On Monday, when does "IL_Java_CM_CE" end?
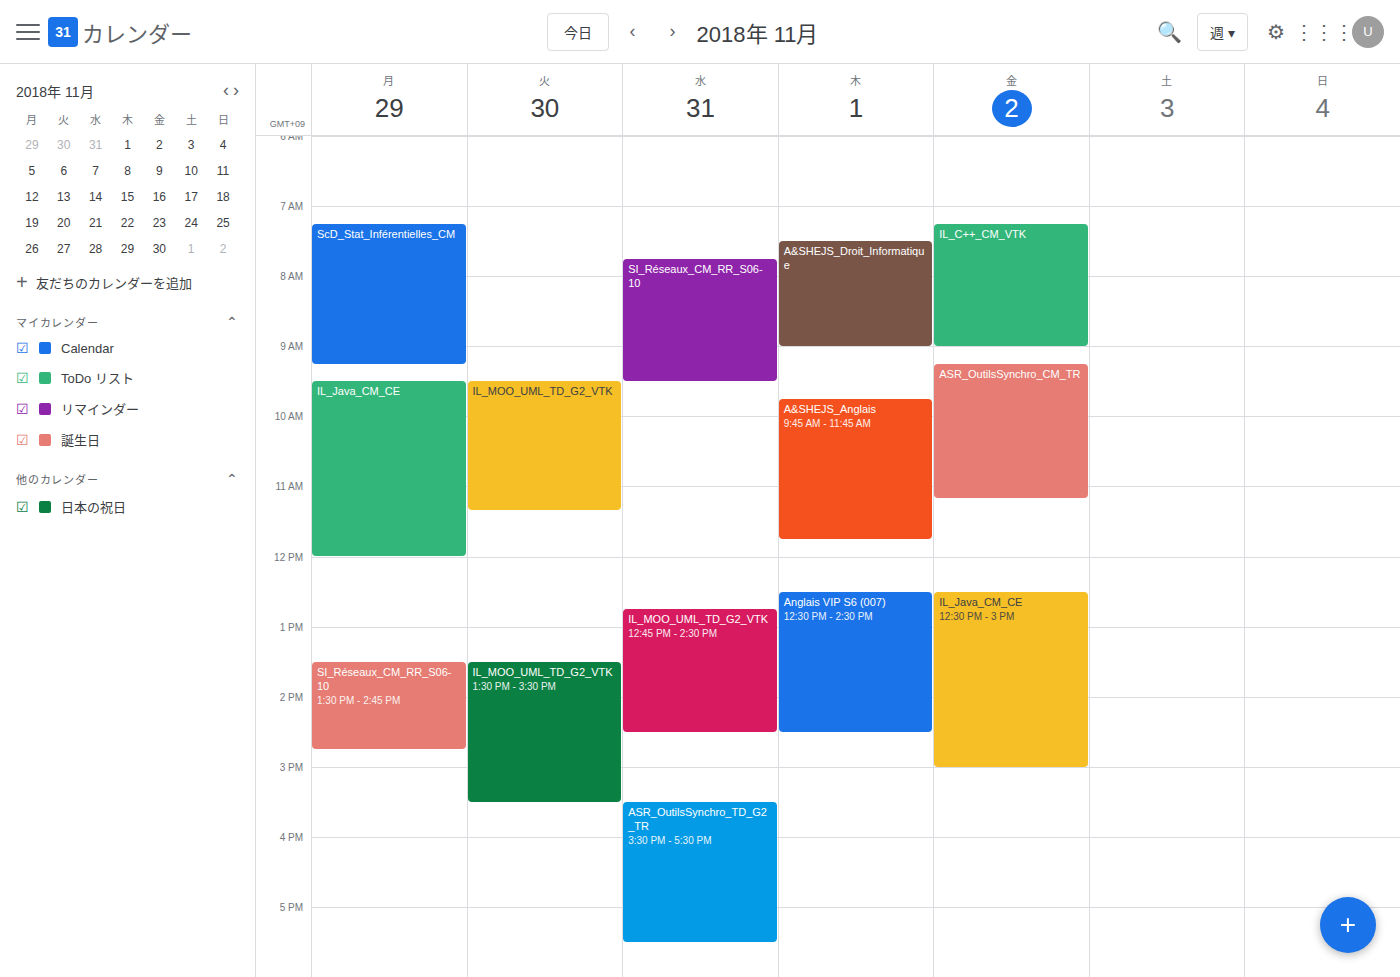
12:00 PM